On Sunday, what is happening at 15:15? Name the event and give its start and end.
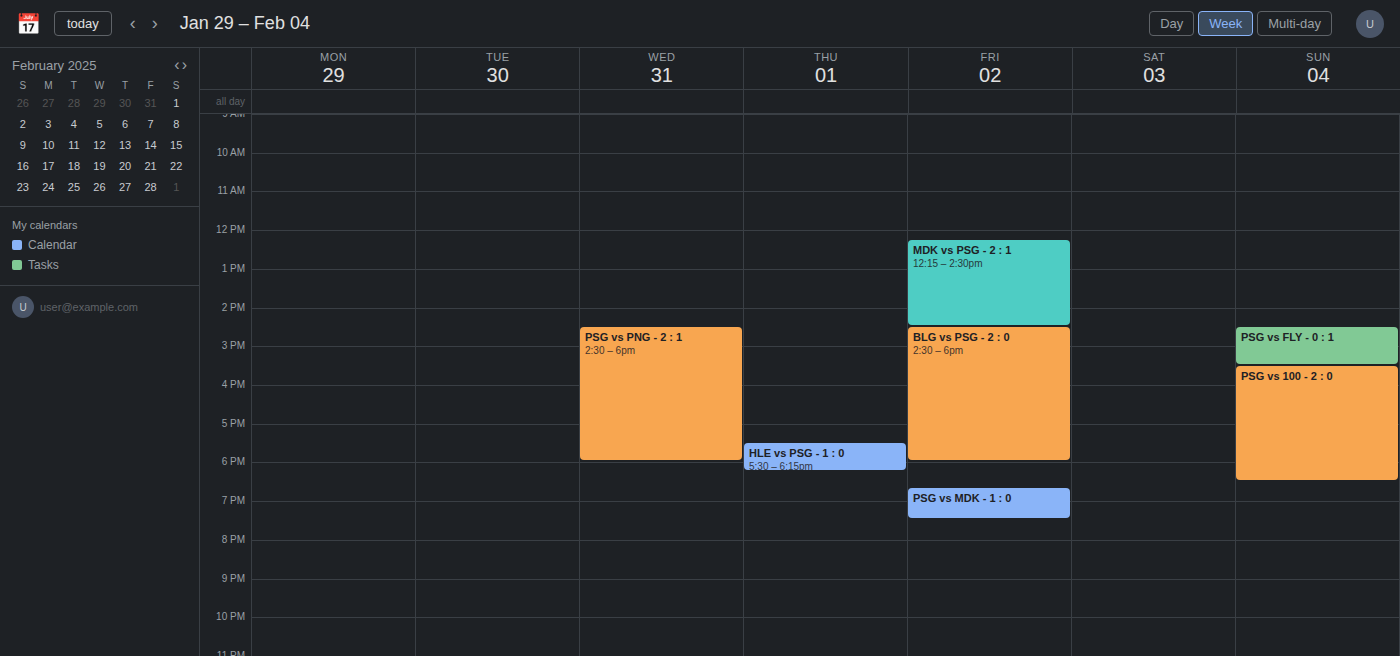
"PSG vs FLY - 0 : 1", 14:30 to 15:30